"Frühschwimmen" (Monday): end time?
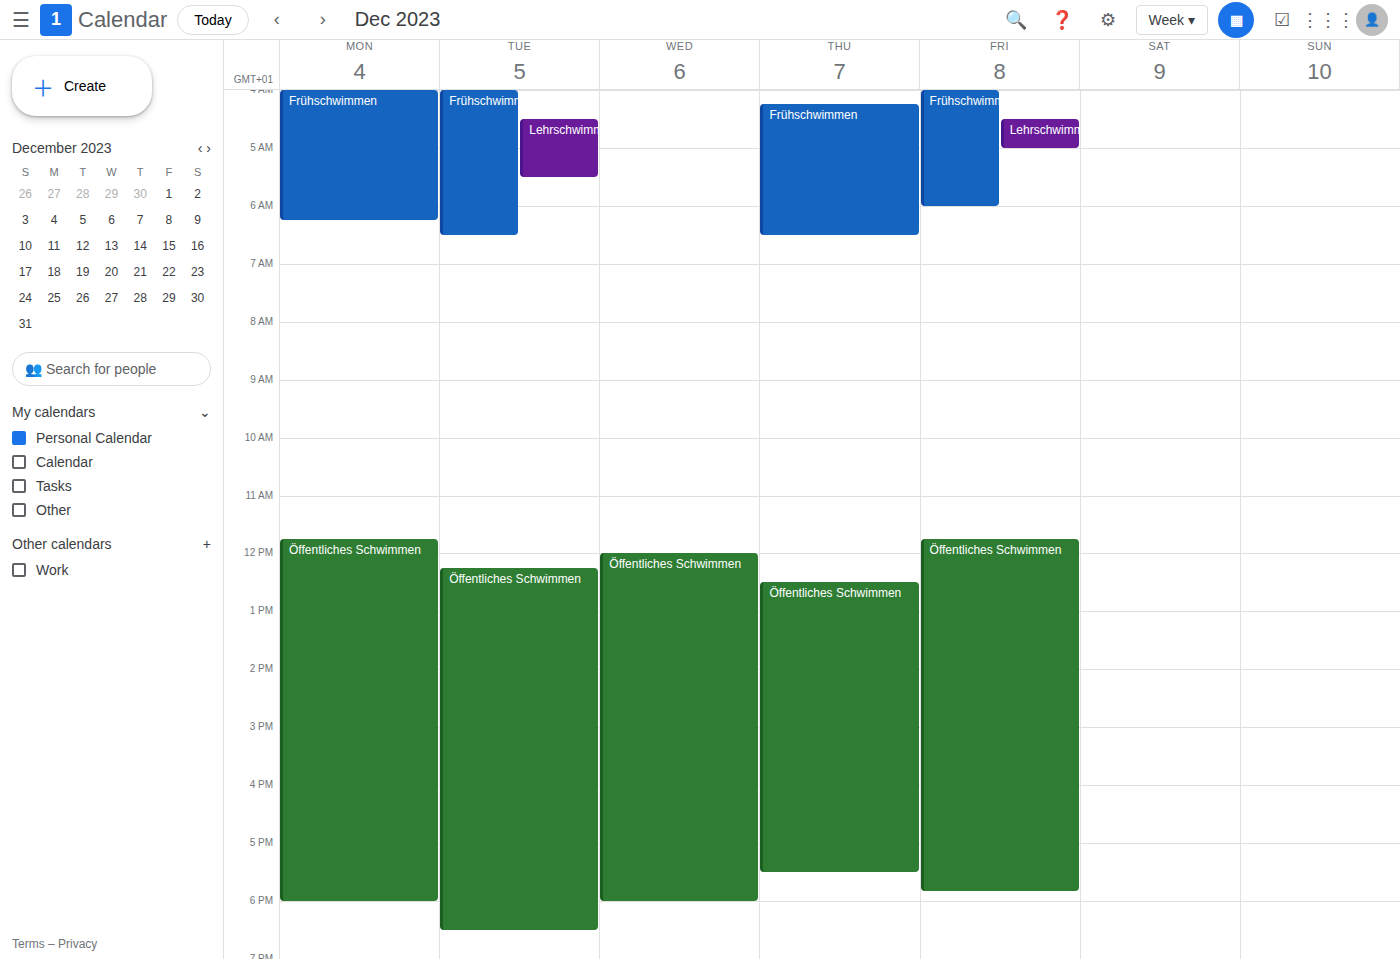
06:15